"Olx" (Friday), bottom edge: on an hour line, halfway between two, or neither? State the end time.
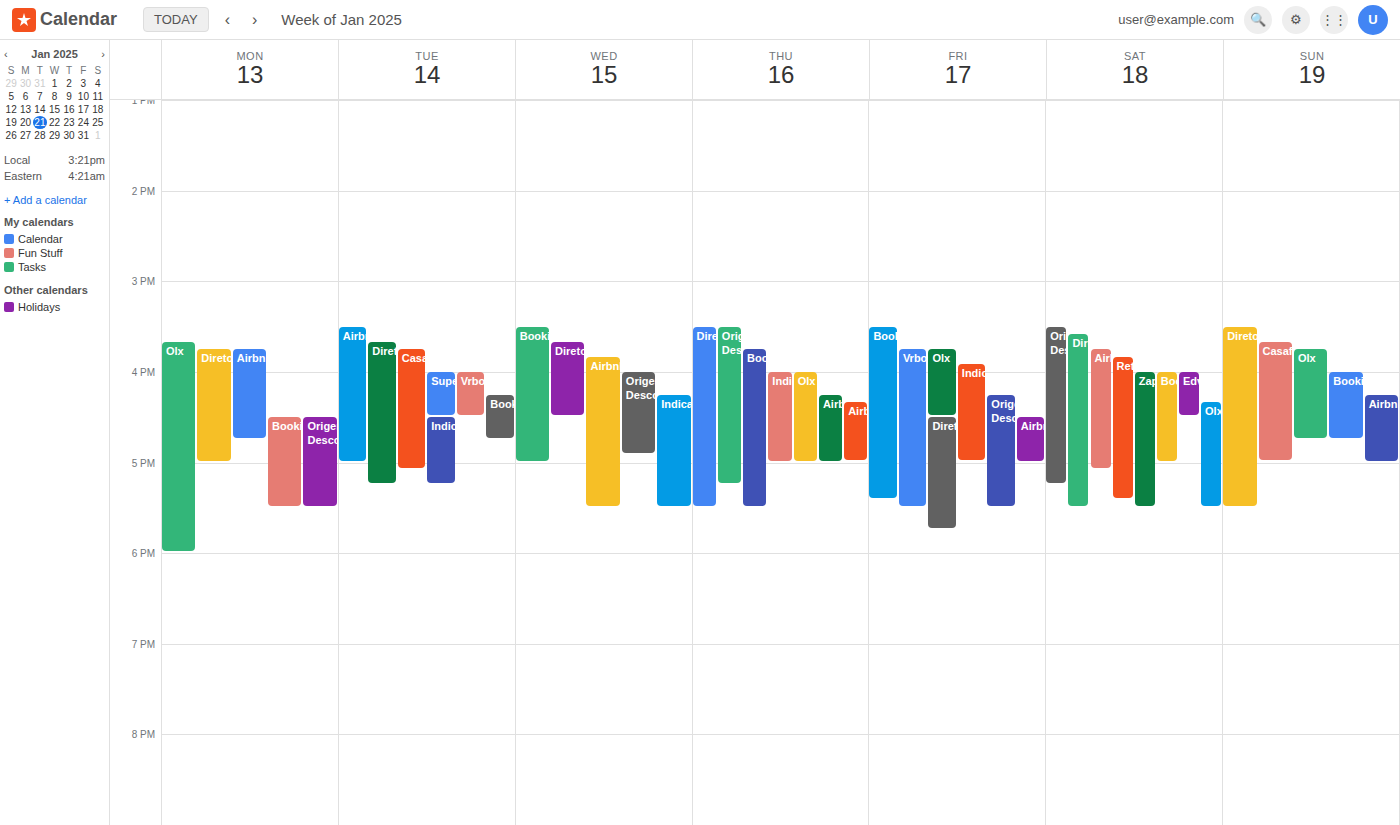
4:30 PM -- halfway between the 4 PM and 5 PM lines.